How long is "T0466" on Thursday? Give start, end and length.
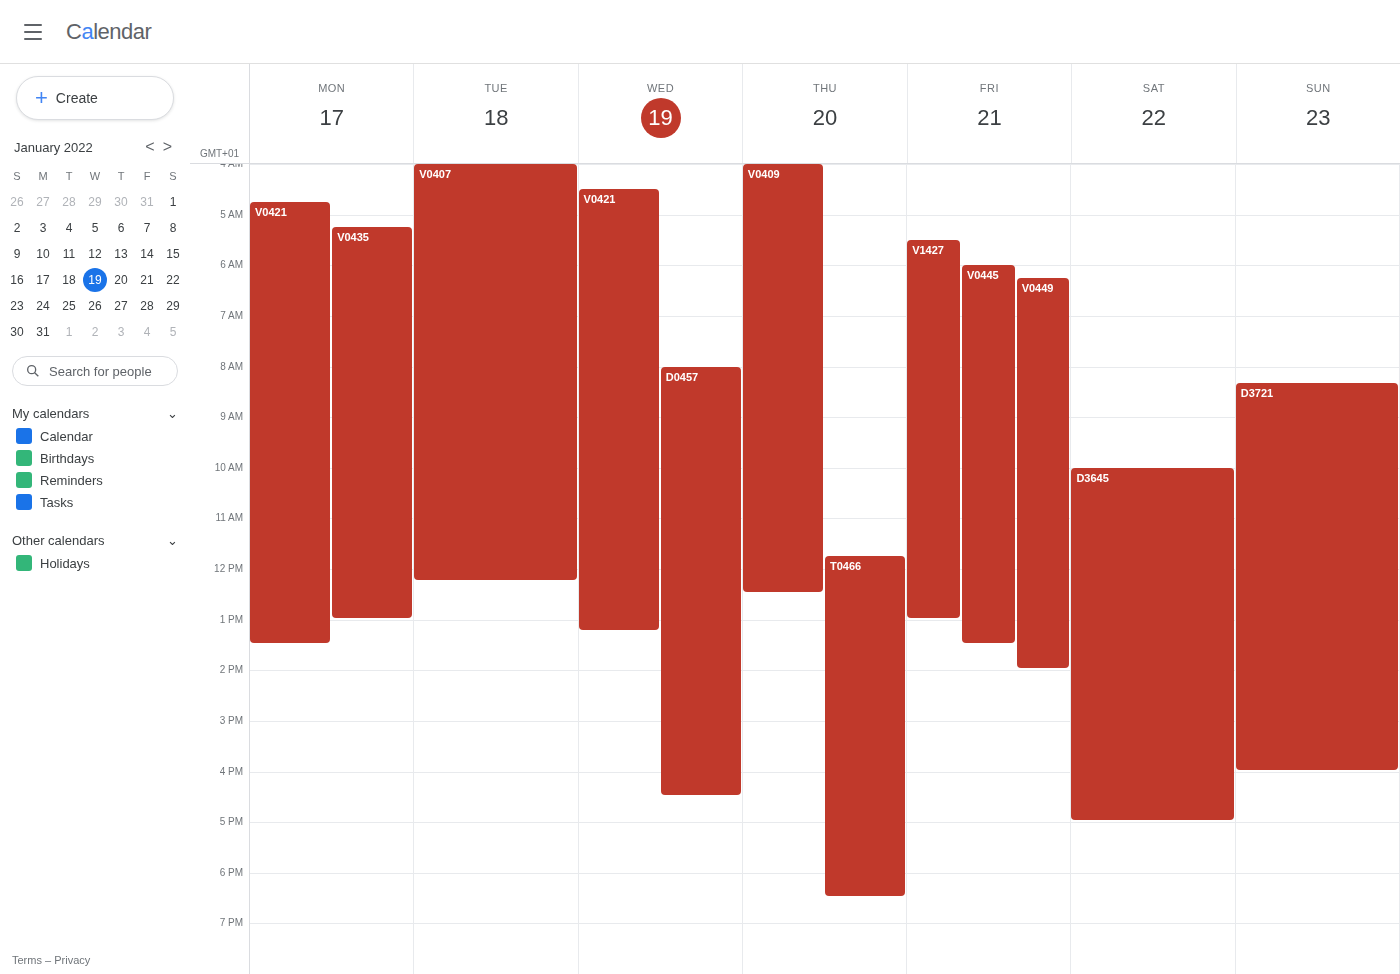
11:45 to 18:30, 6 hours 45 minutes